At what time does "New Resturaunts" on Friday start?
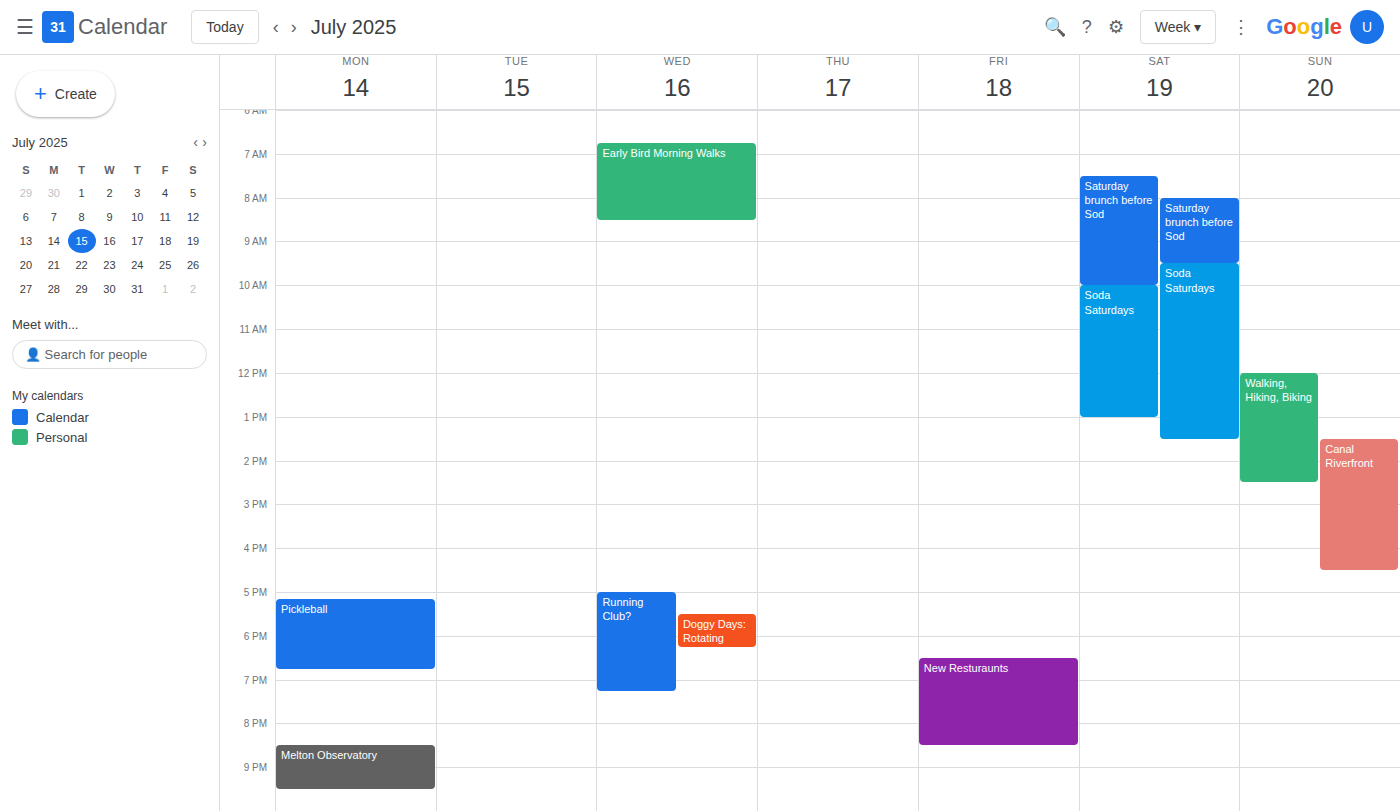
6:30 PM